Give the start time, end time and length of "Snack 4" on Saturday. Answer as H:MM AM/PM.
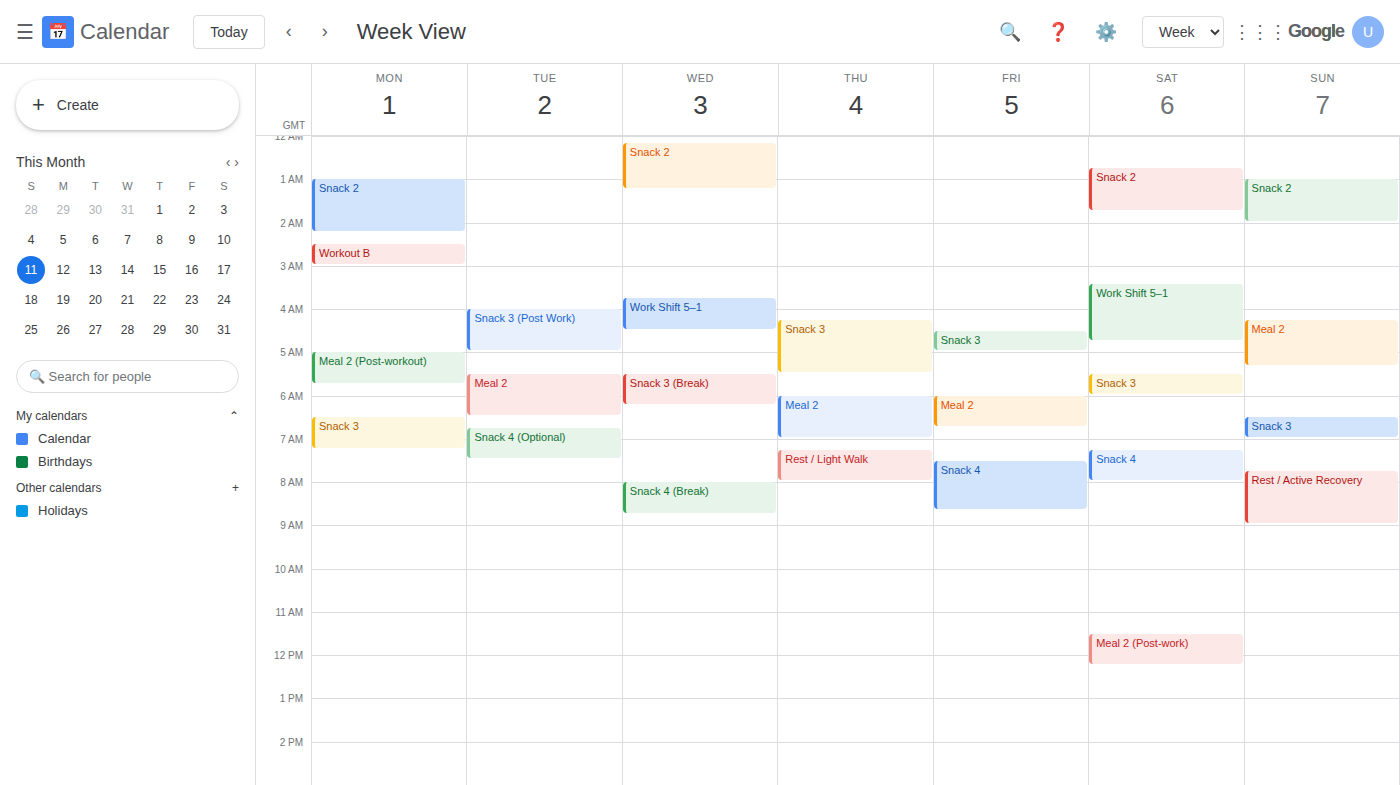
7:15 AM to 8:00 AM, 45 minutes